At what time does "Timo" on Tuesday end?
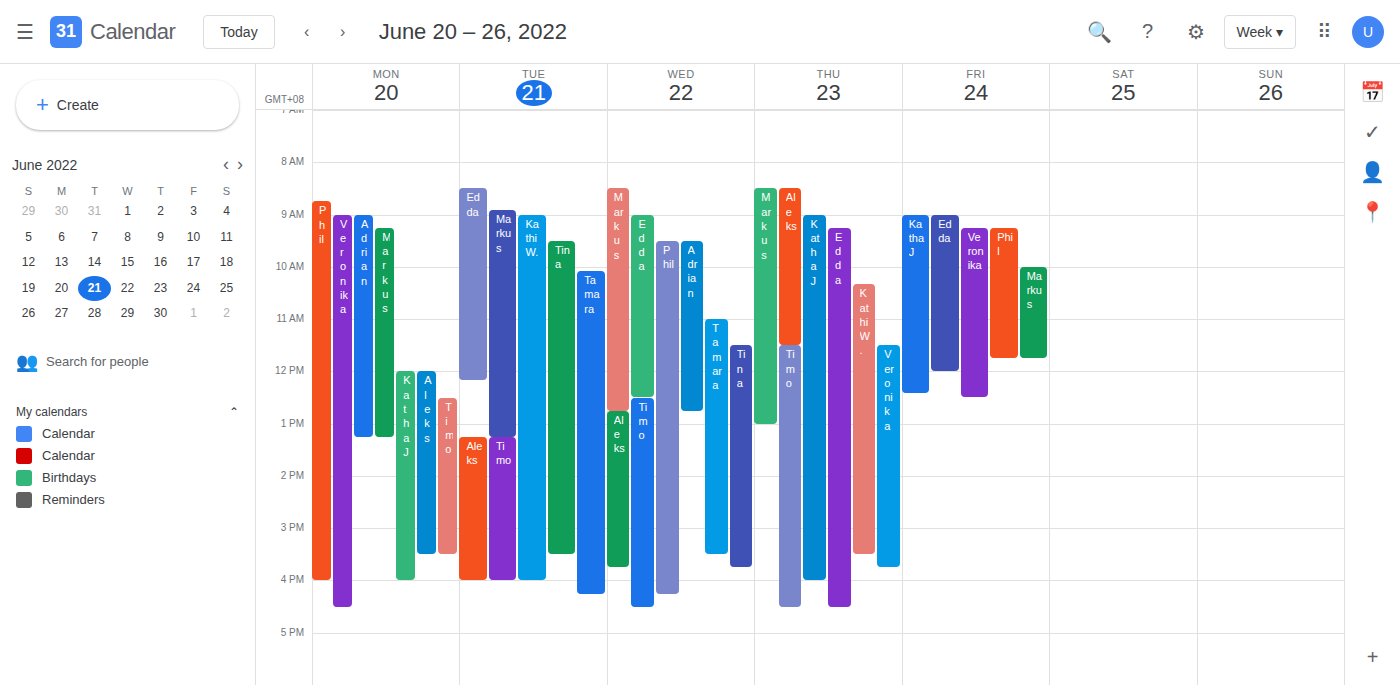
4:00 PM